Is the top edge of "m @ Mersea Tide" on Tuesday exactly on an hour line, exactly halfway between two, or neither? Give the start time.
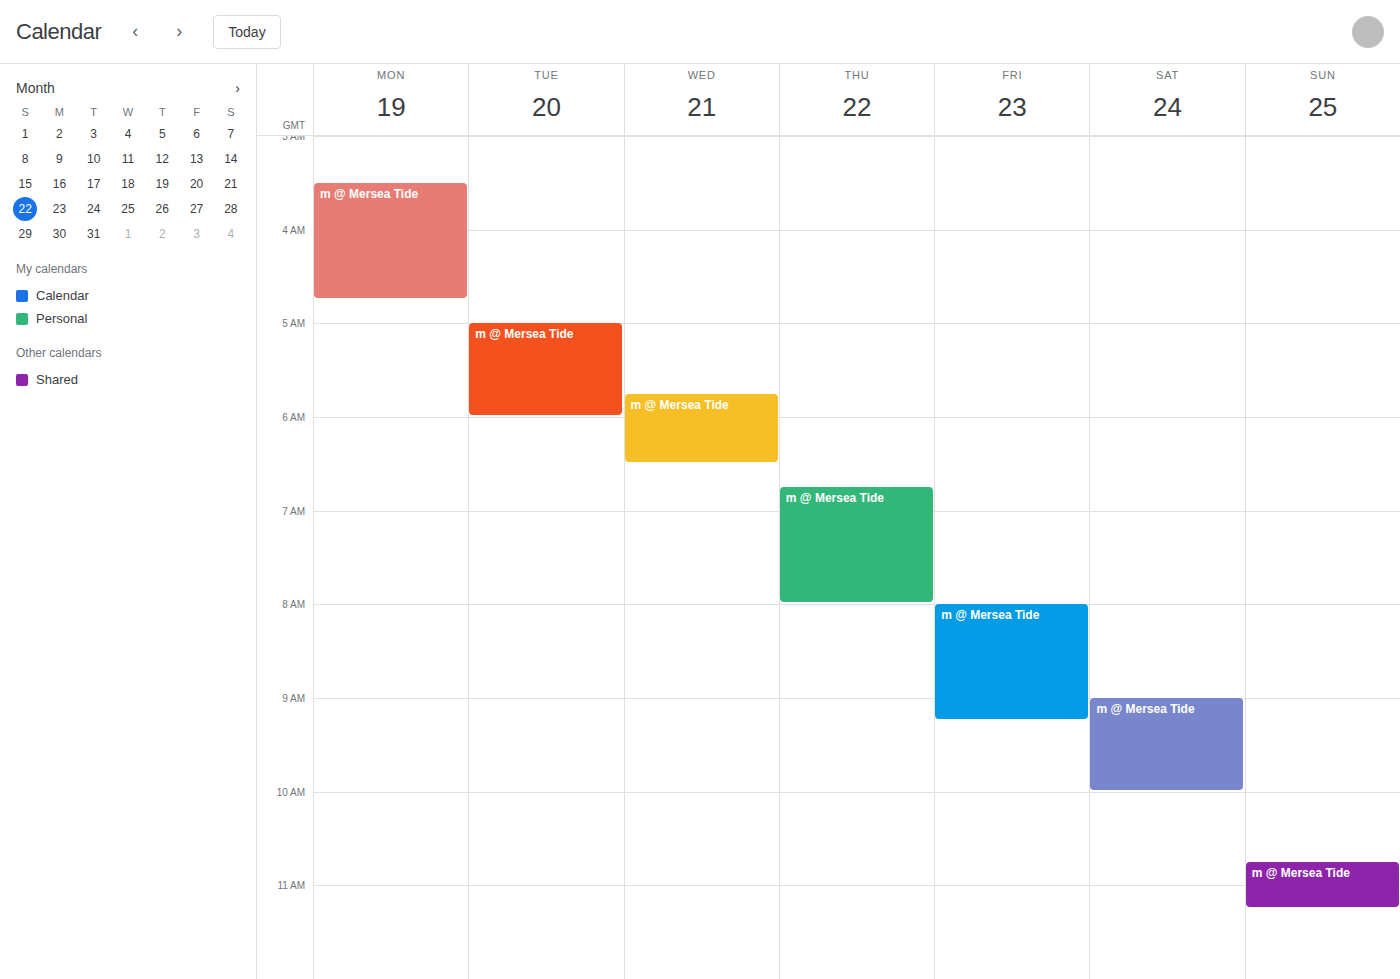
5:00 AM -- exactly on the 5 AM line.